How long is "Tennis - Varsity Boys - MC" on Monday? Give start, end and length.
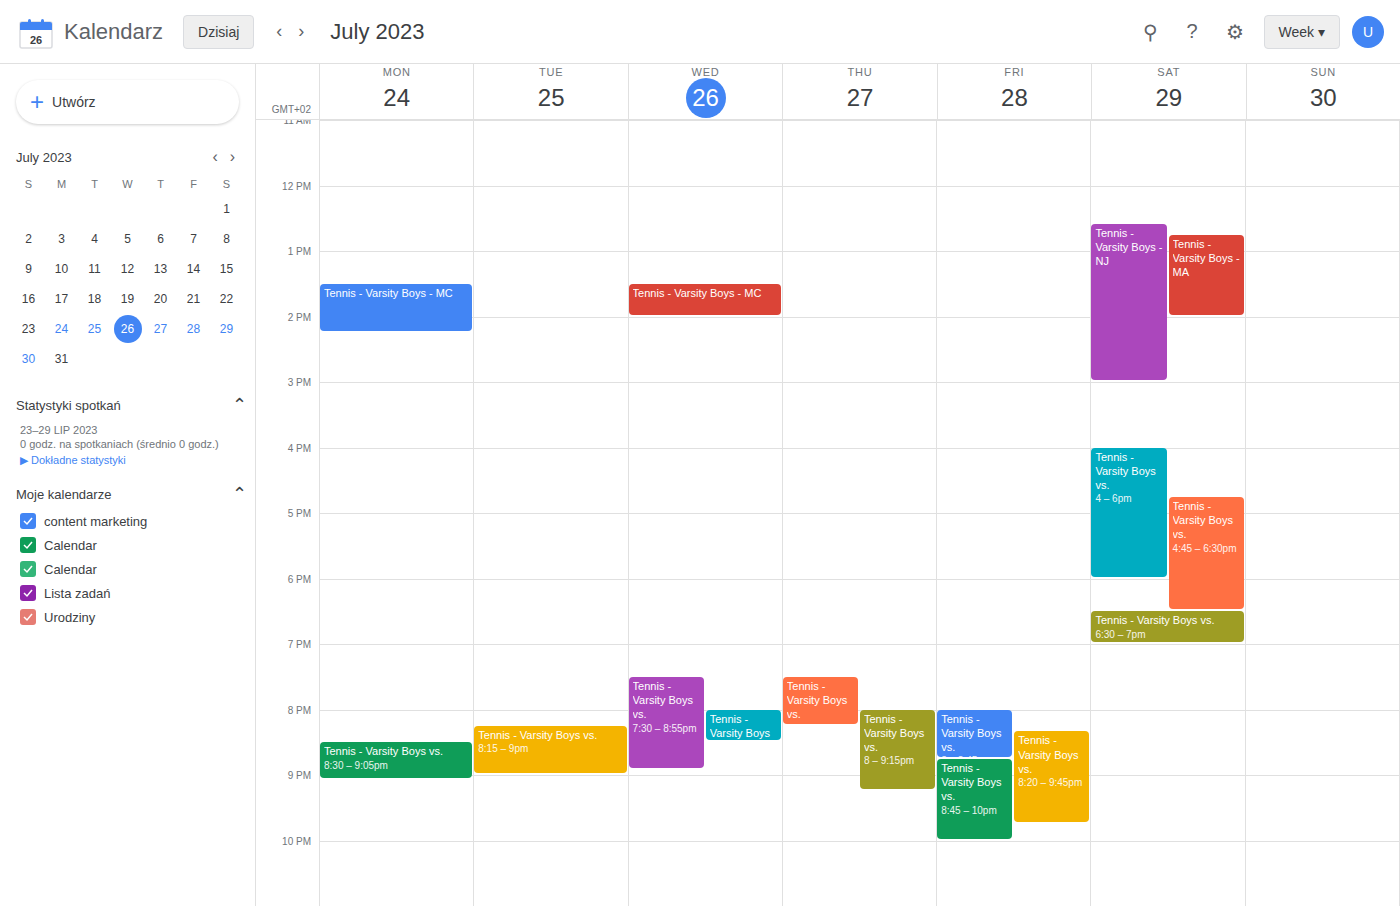
13:30 to 14:15, 45 minutes